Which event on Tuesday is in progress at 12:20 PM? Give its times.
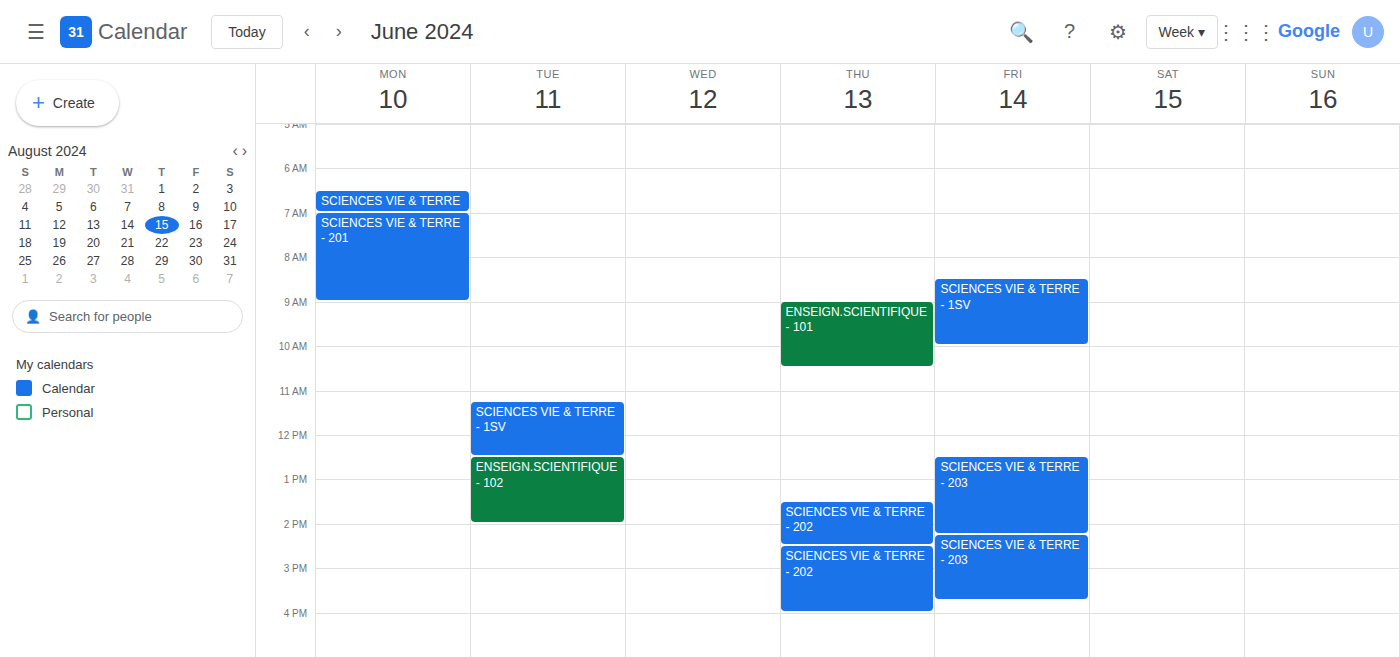
"SCIENCES VIE & TERRE - 1SV", 11:15 AM to 12:30 PM